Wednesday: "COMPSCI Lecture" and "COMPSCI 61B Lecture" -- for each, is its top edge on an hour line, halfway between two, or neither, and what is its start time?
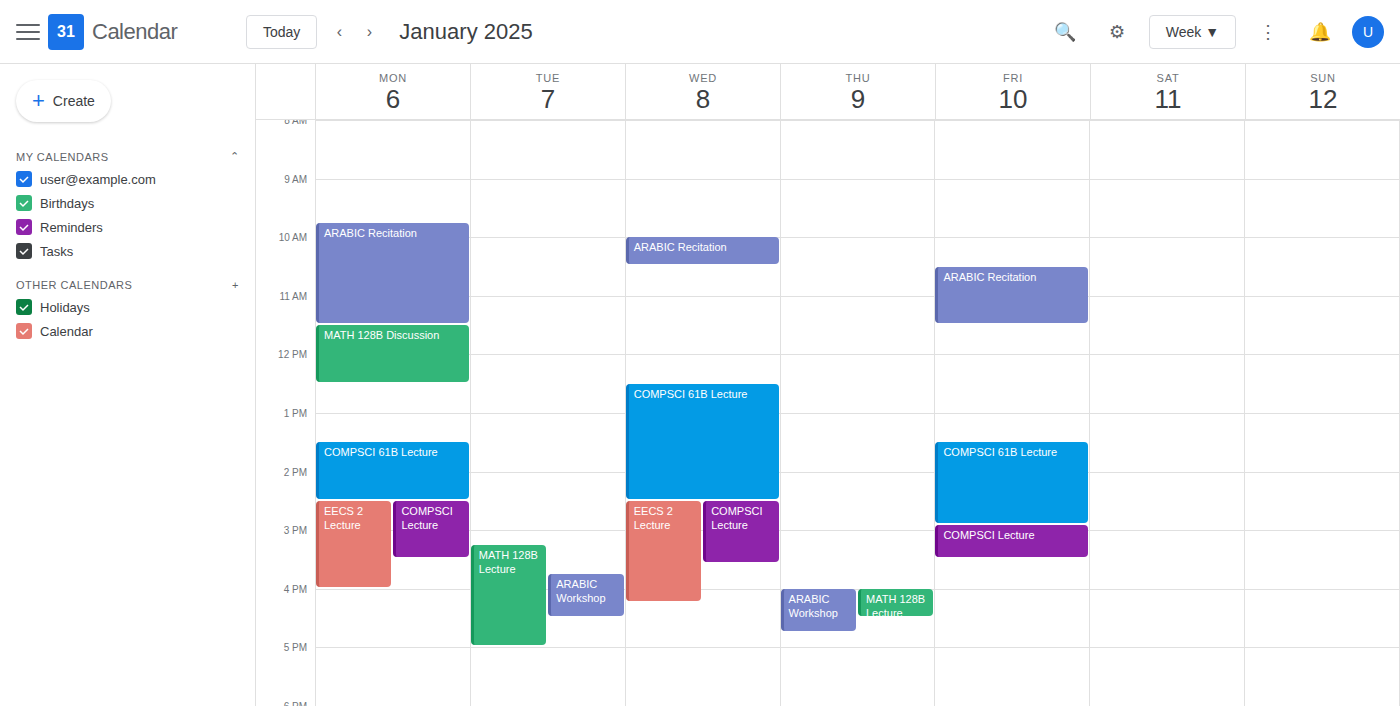
"COMPSCI Lecture": 2:30 PM, halfway between the 2 PM and 3 PM lines. "COMPSCI 61B Lecture": 12:30 PM, halfway between the 12 PM and 1 PM lines.